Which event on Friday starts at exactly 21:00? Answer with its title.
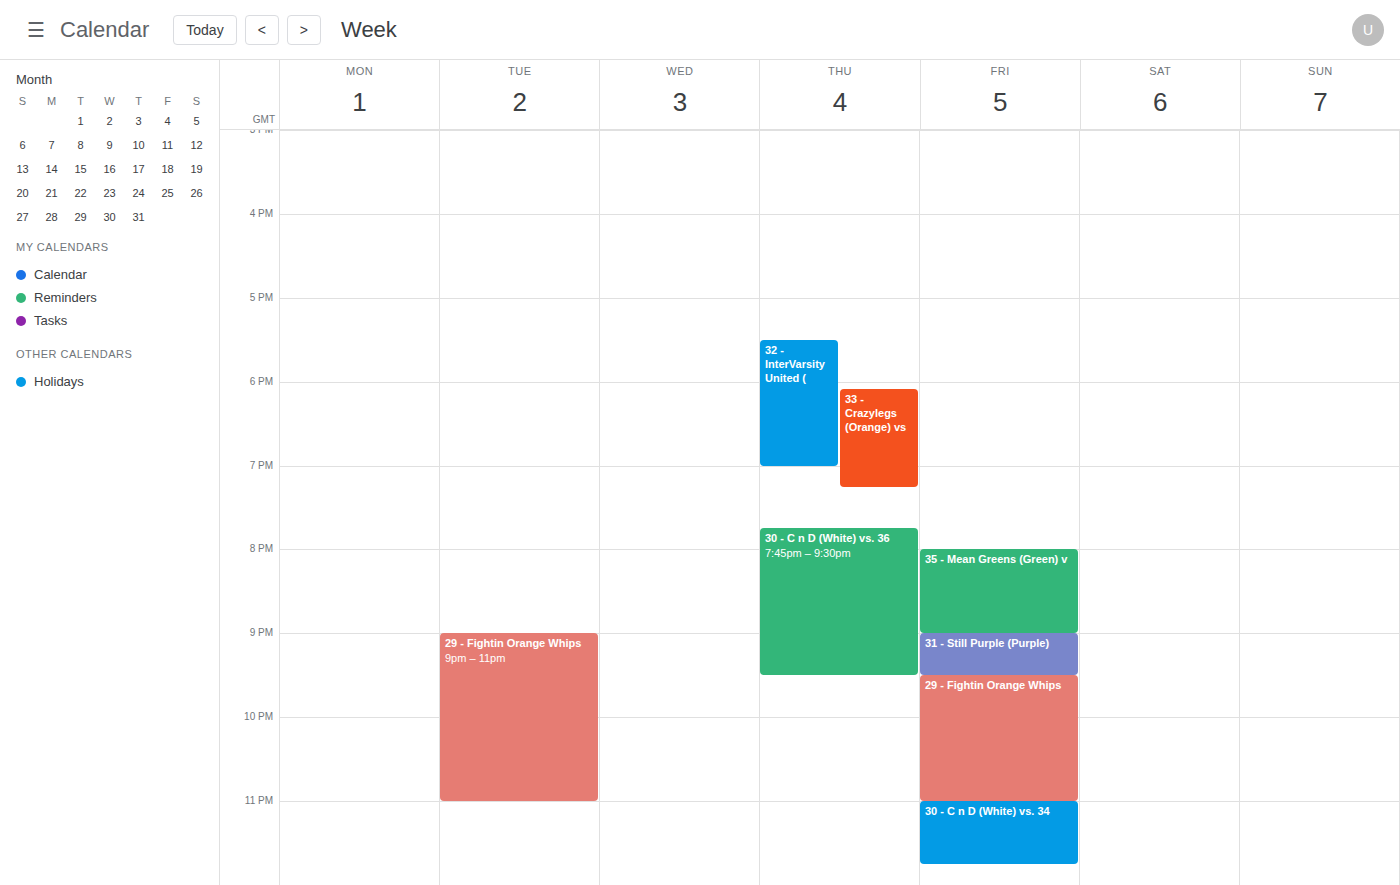
"31 - Still Purple (Purple)"